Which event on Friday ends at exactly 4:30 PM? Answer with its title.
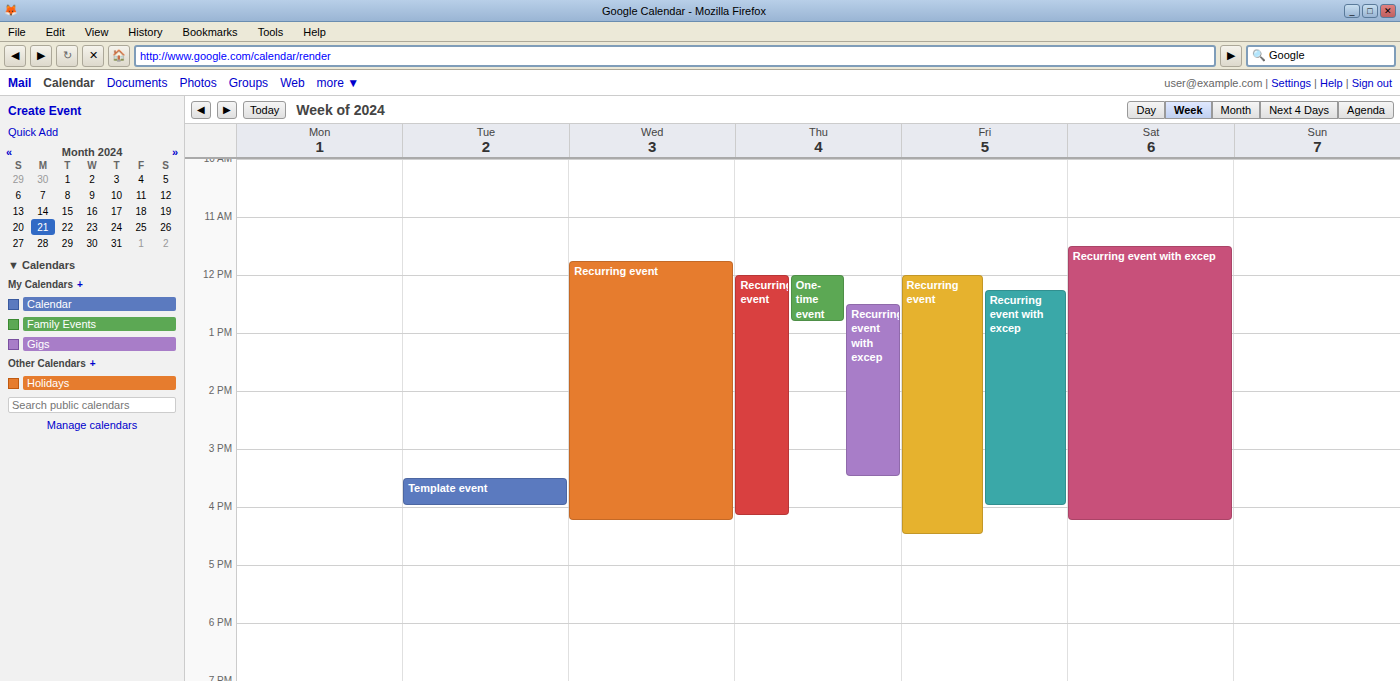
"Recurring event"